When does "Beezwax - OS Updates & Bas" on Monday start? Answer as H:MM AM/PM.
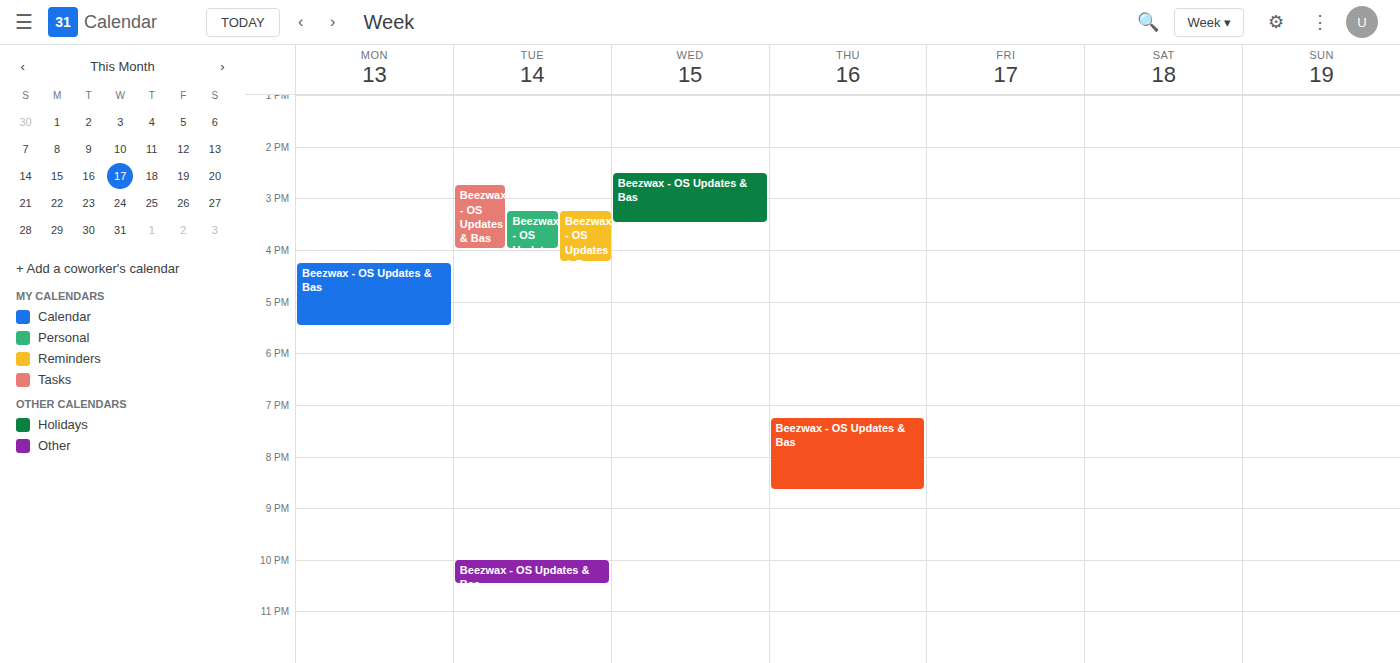
4:15 PM